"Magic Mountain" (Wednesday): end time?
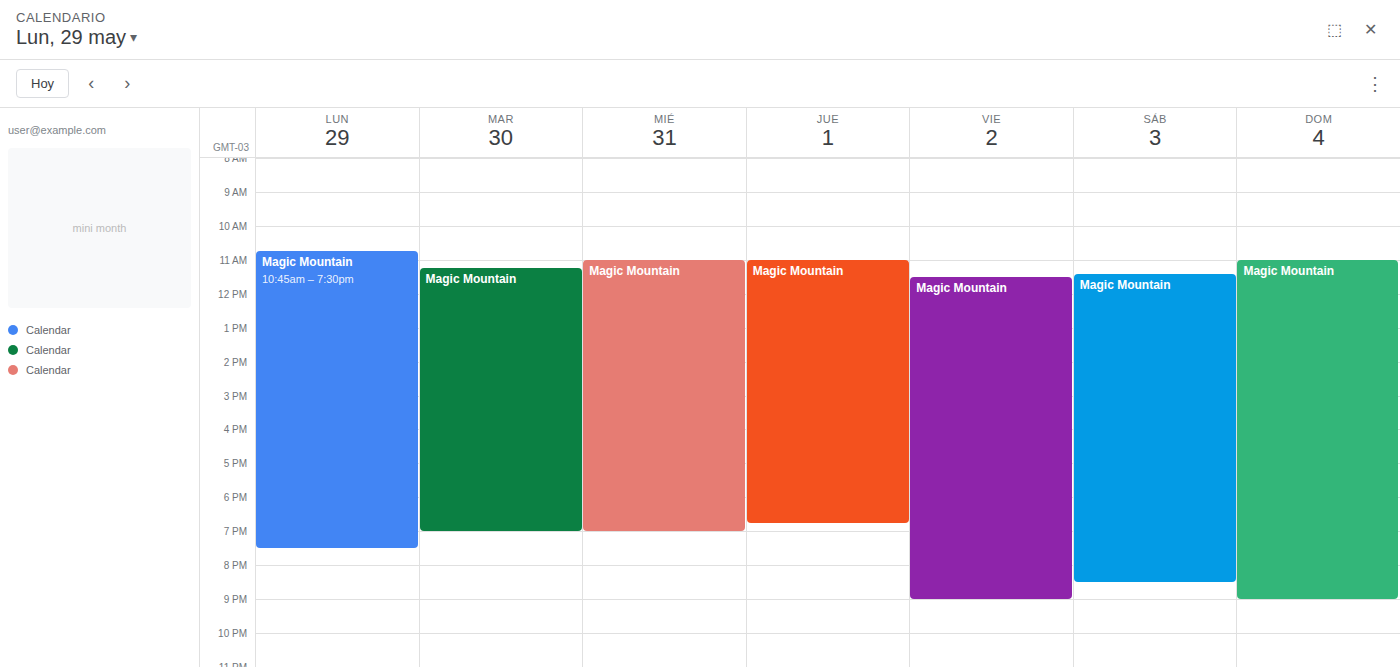
7:00 PM